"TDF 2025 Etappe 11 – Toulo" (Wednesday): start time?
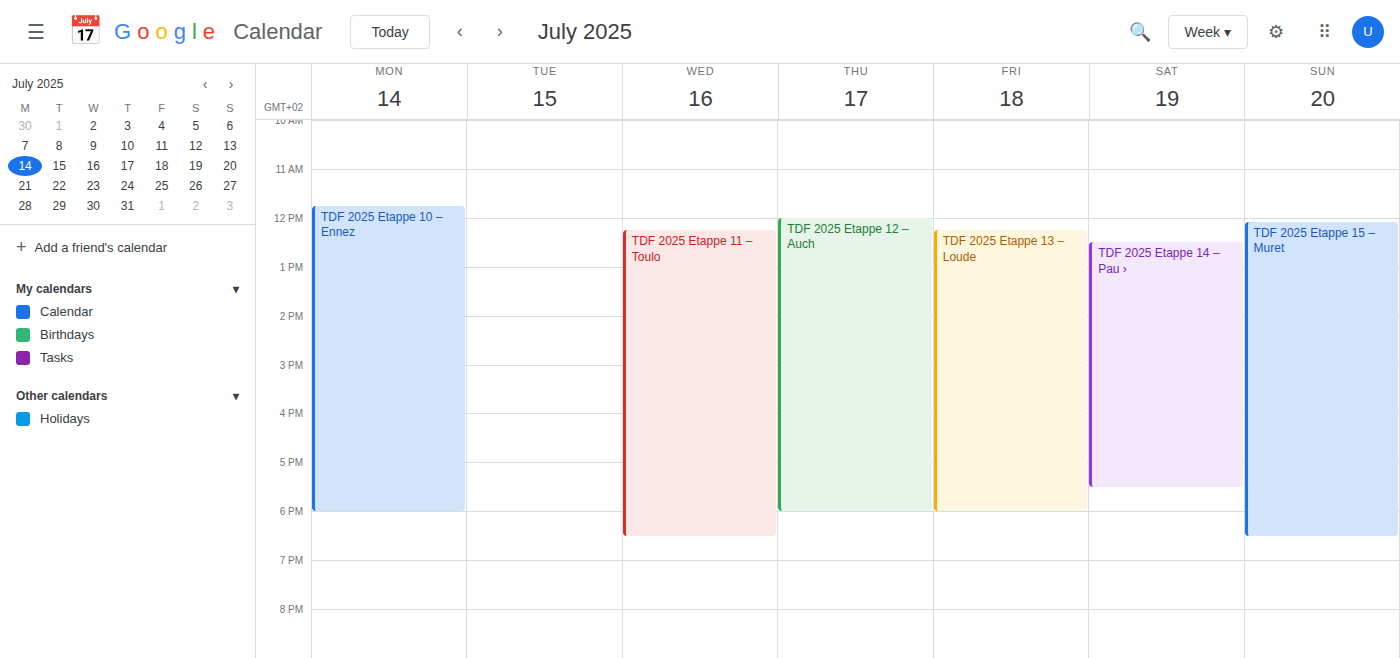
12:15 PM